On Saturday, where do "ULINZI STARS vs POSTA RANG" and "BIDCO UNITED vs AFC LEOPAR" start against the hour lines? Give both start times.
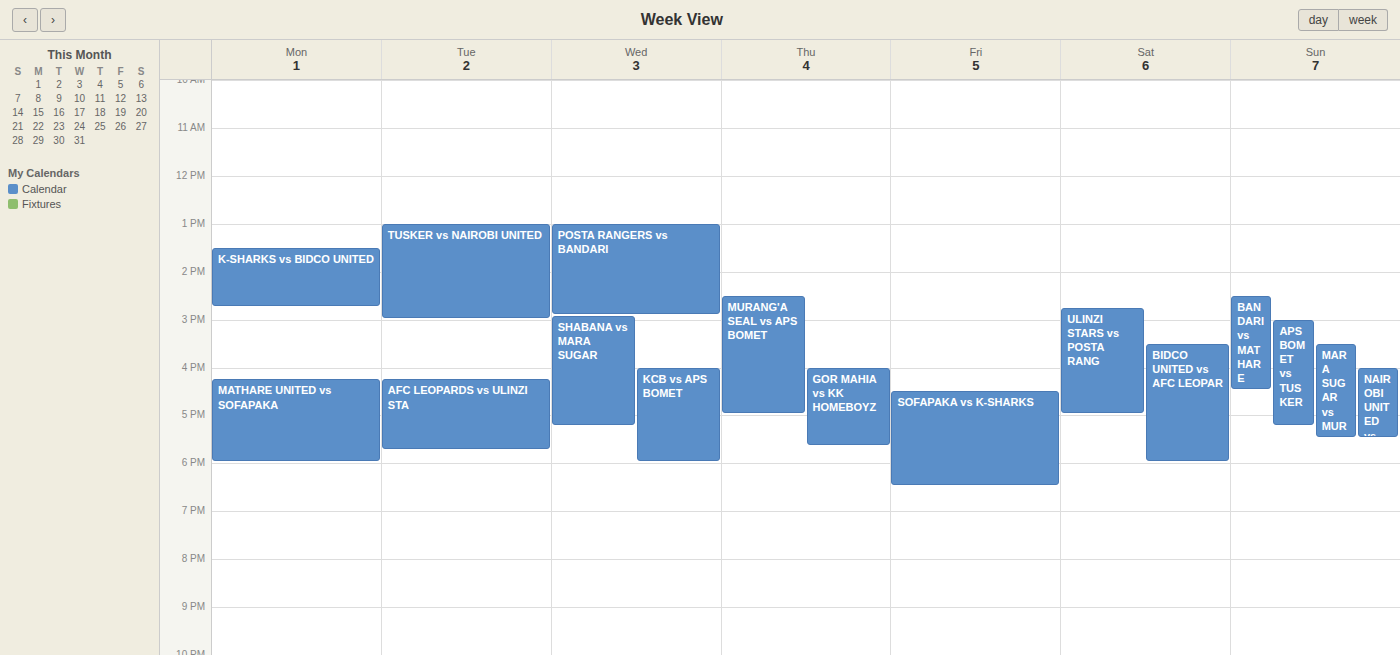
"ULINZI STARS vs POSTA RANG": 2:45 PM, neither: three quarters of the way from the 2 PM line to the 3 PM line. "BIDCO UNITED vs AFC LEOPAR": 3:30 PM, halfway between the 3 PM and 4 PM lines.